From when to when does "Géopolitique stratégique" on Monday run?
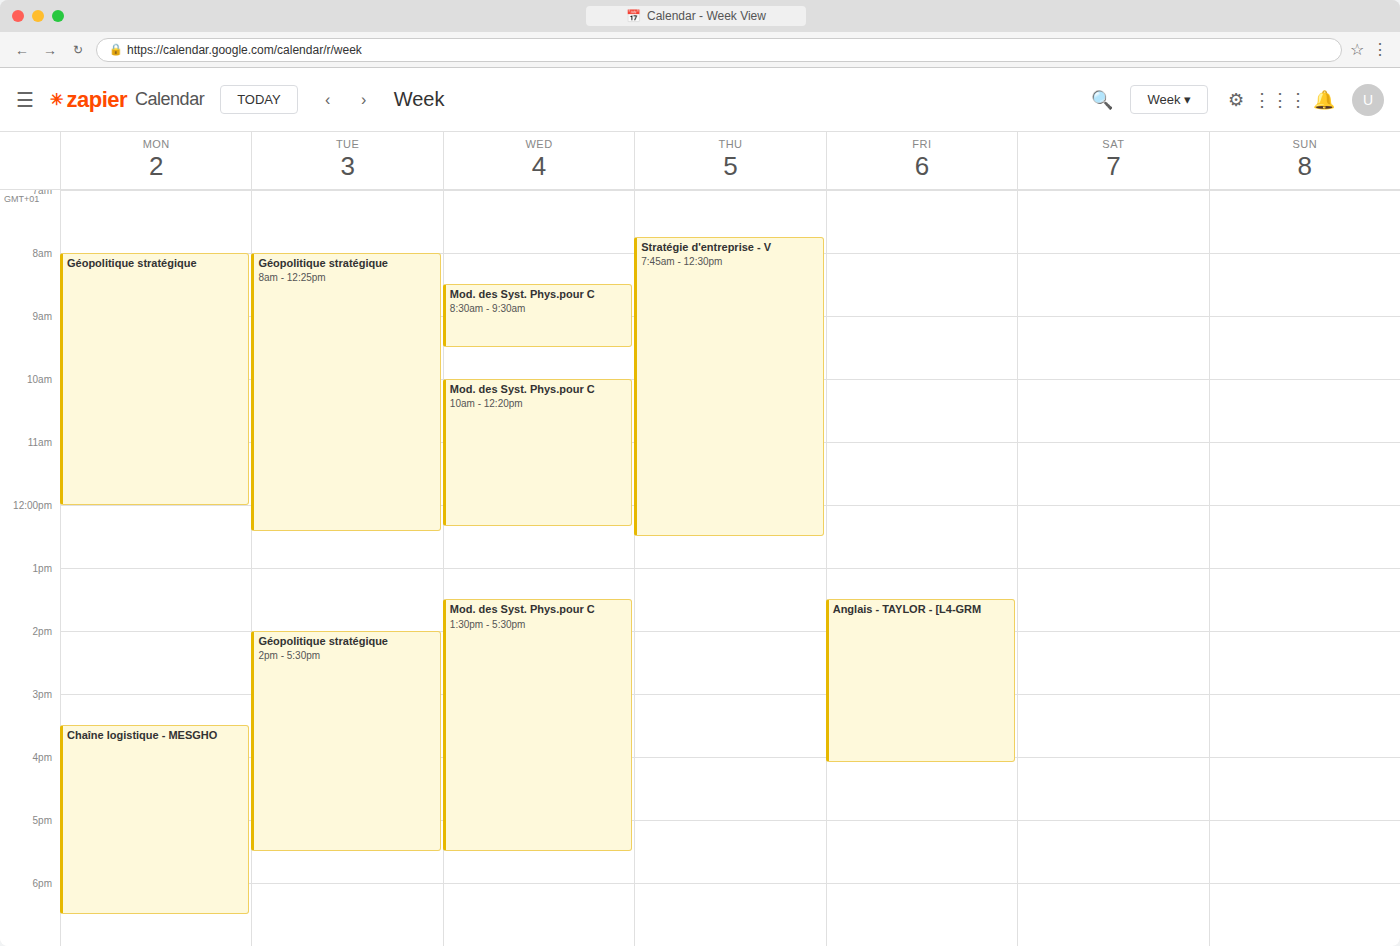
8:00 AM to 12:00 PM